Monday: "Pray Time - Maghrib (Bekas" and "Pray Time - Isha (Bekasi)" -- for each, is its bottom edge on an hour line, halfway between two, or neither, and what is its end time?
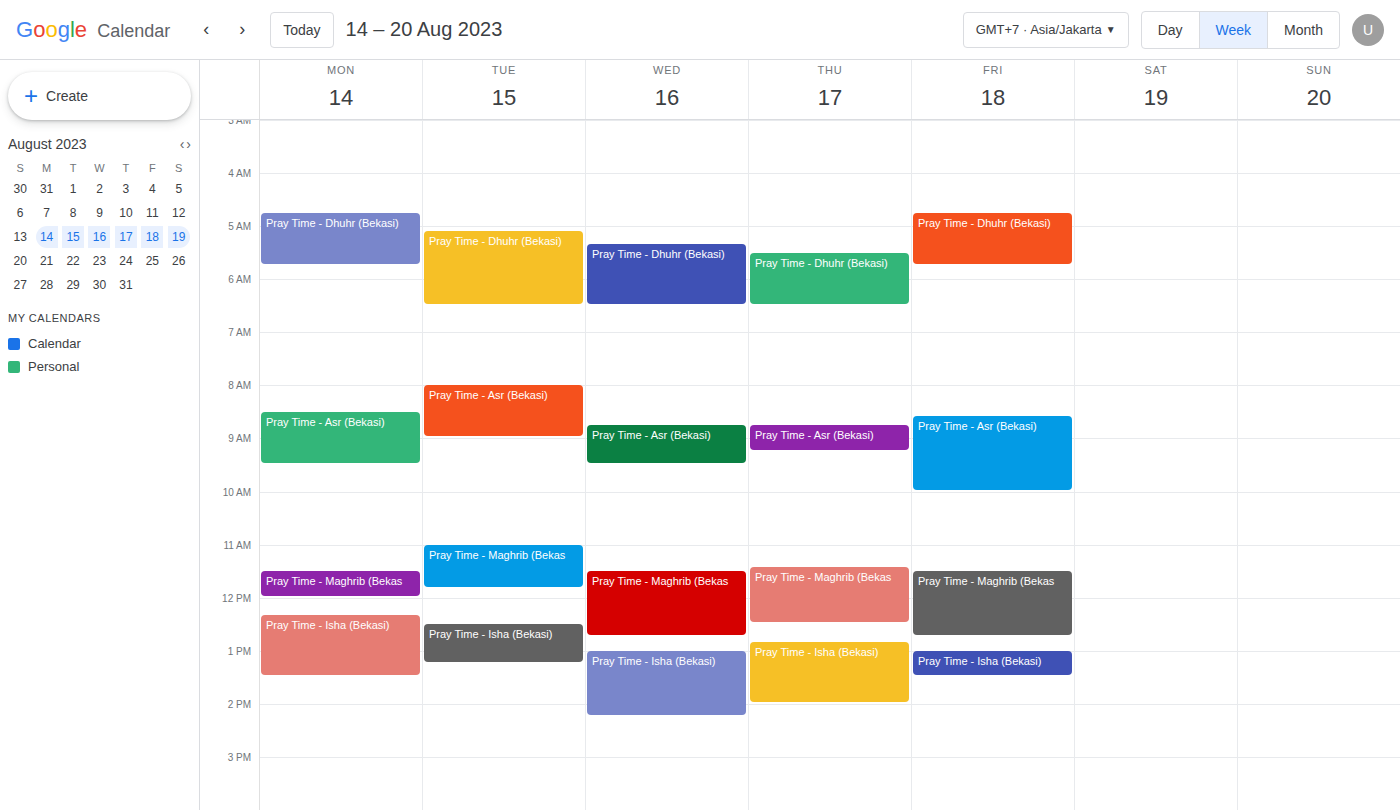
"Pray Time - Maghrib (Bekas": 12:00 PM, exactly on the 12 PM line. "Pray Time - Isha (Bekasi)": 1:30 PM, halfway between the 1 PM and 2 PM lines.